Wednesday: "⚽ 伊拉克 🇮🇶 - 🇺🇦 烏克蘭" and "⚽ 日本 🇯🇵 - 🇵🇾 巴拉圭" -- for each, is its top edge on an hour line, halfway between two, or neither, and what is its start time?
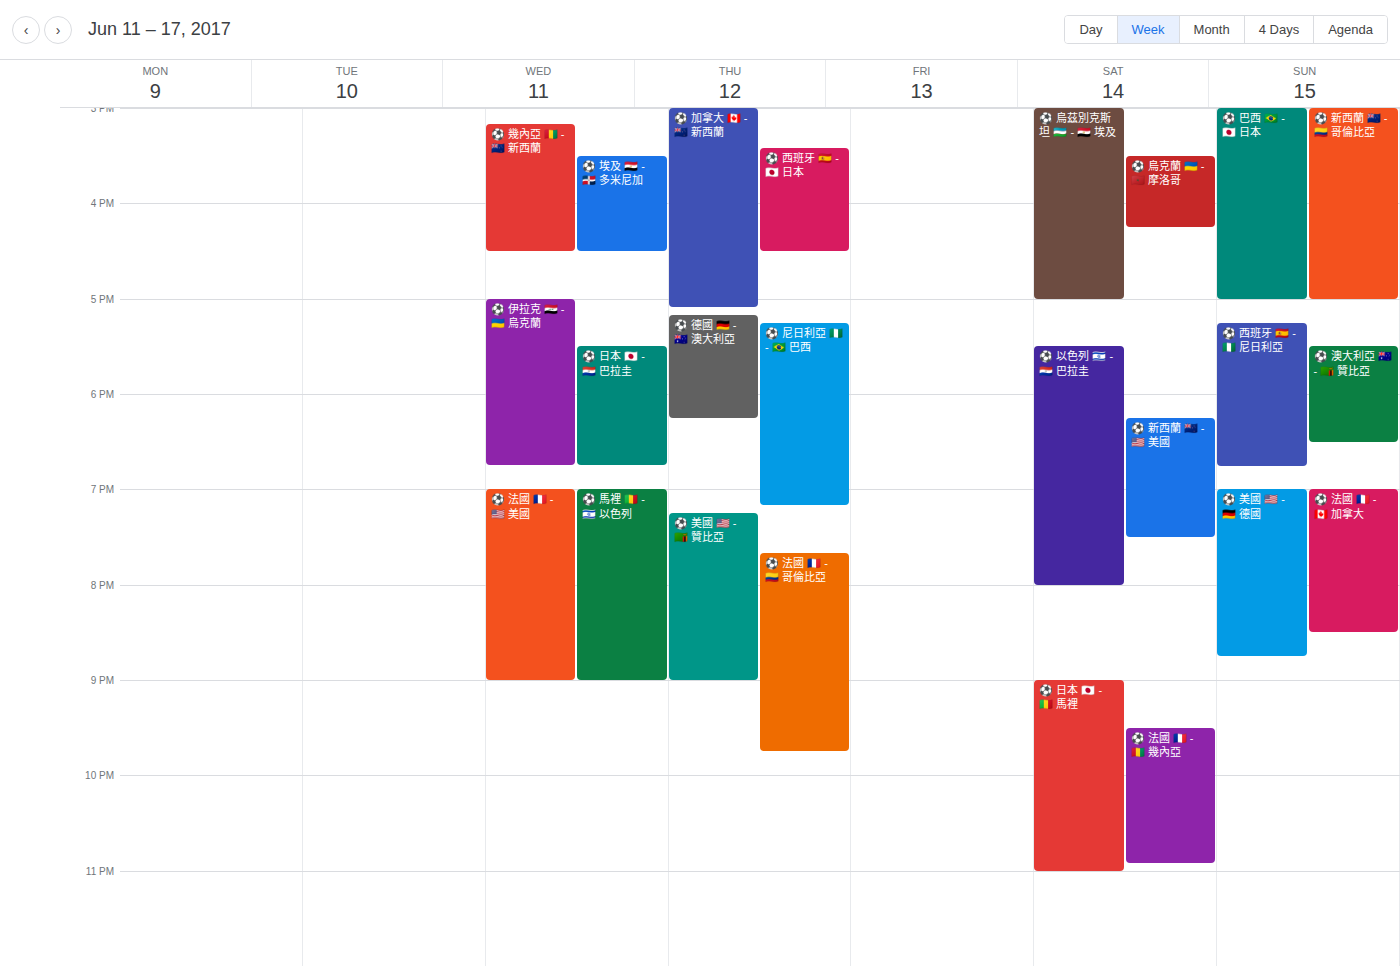
"⚽ 伊拉克 🇮🇶 - 🇺🇦 烏克蘭": 5:00 PM, exactly on the 5 PM line. "⚽ 日本 🇯🇵 - 🇵🇾 巴拉圭": 5:30 PM, halfway between the 5 PM and 6 PM lines.